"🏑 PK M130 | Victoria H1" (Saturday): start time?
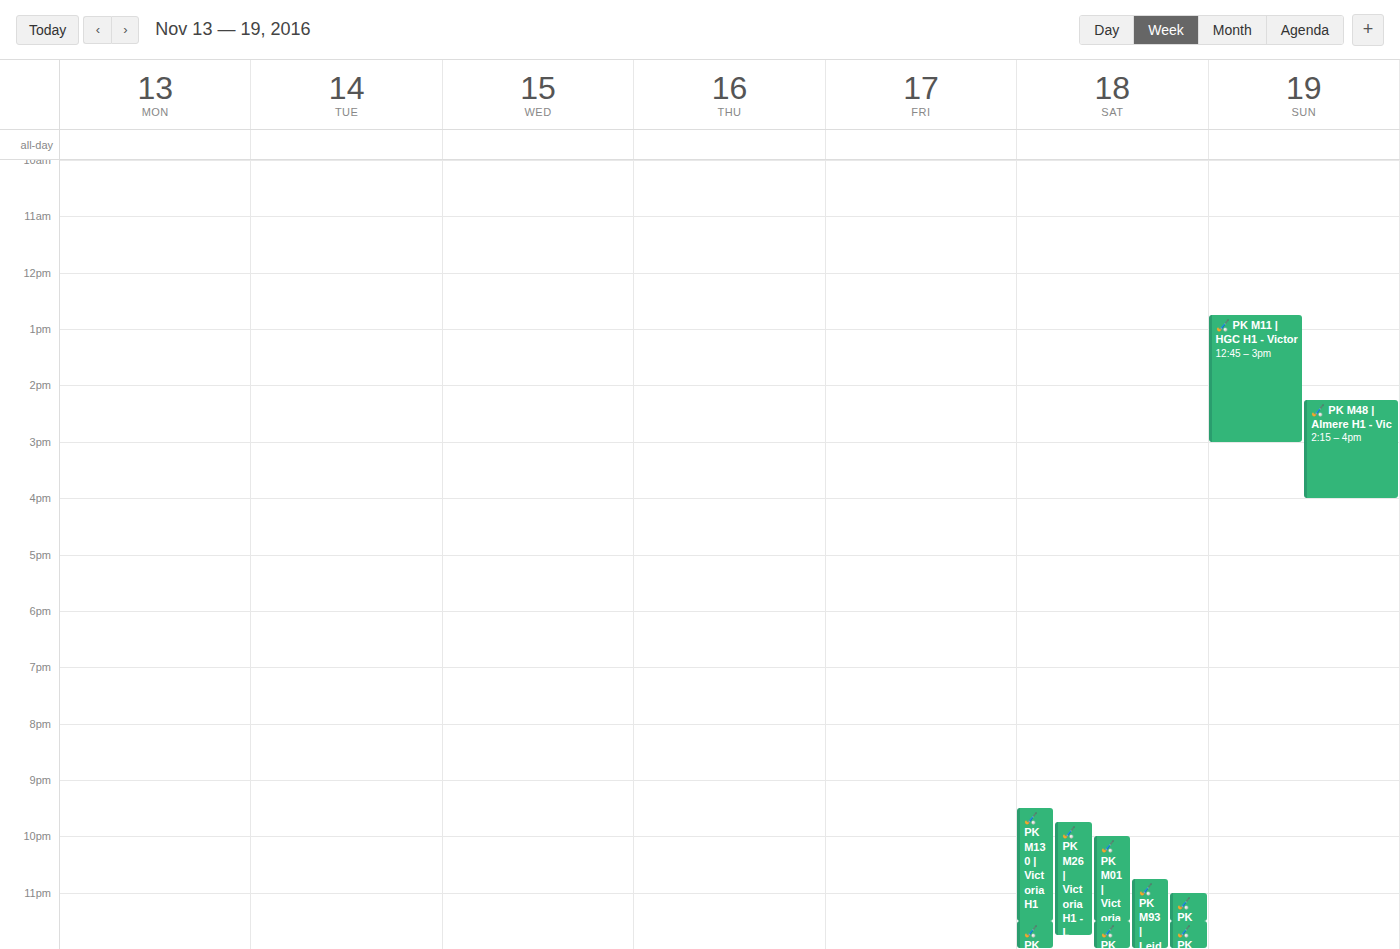
9:30 PM